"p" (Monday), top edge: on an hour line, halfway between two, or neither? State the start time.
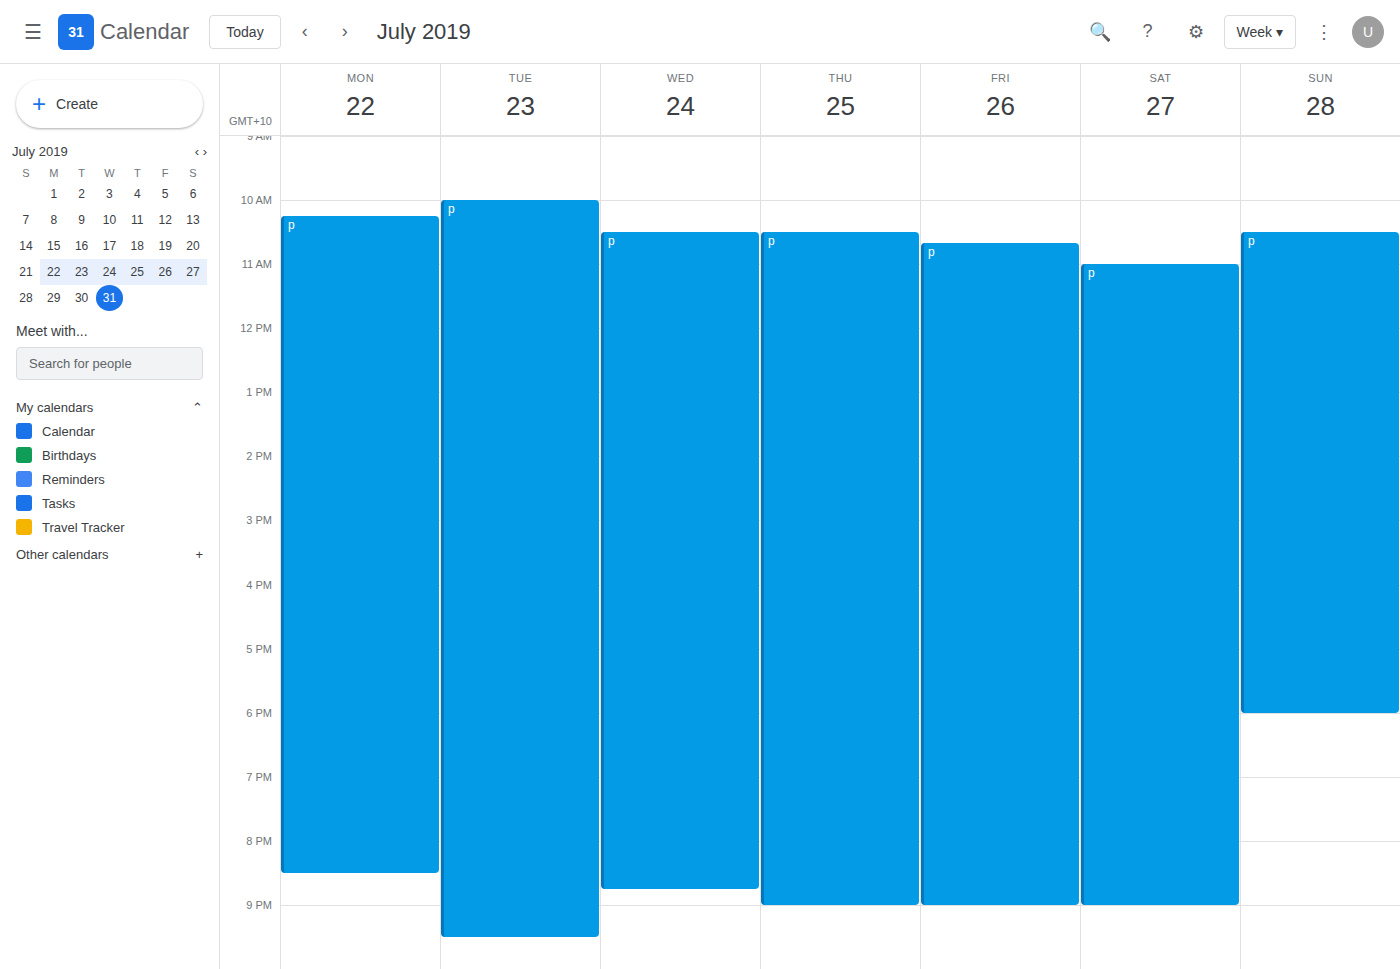
10:15 AM -- neither: a quarter of the way from the 10 AM line to the 11 AM line.